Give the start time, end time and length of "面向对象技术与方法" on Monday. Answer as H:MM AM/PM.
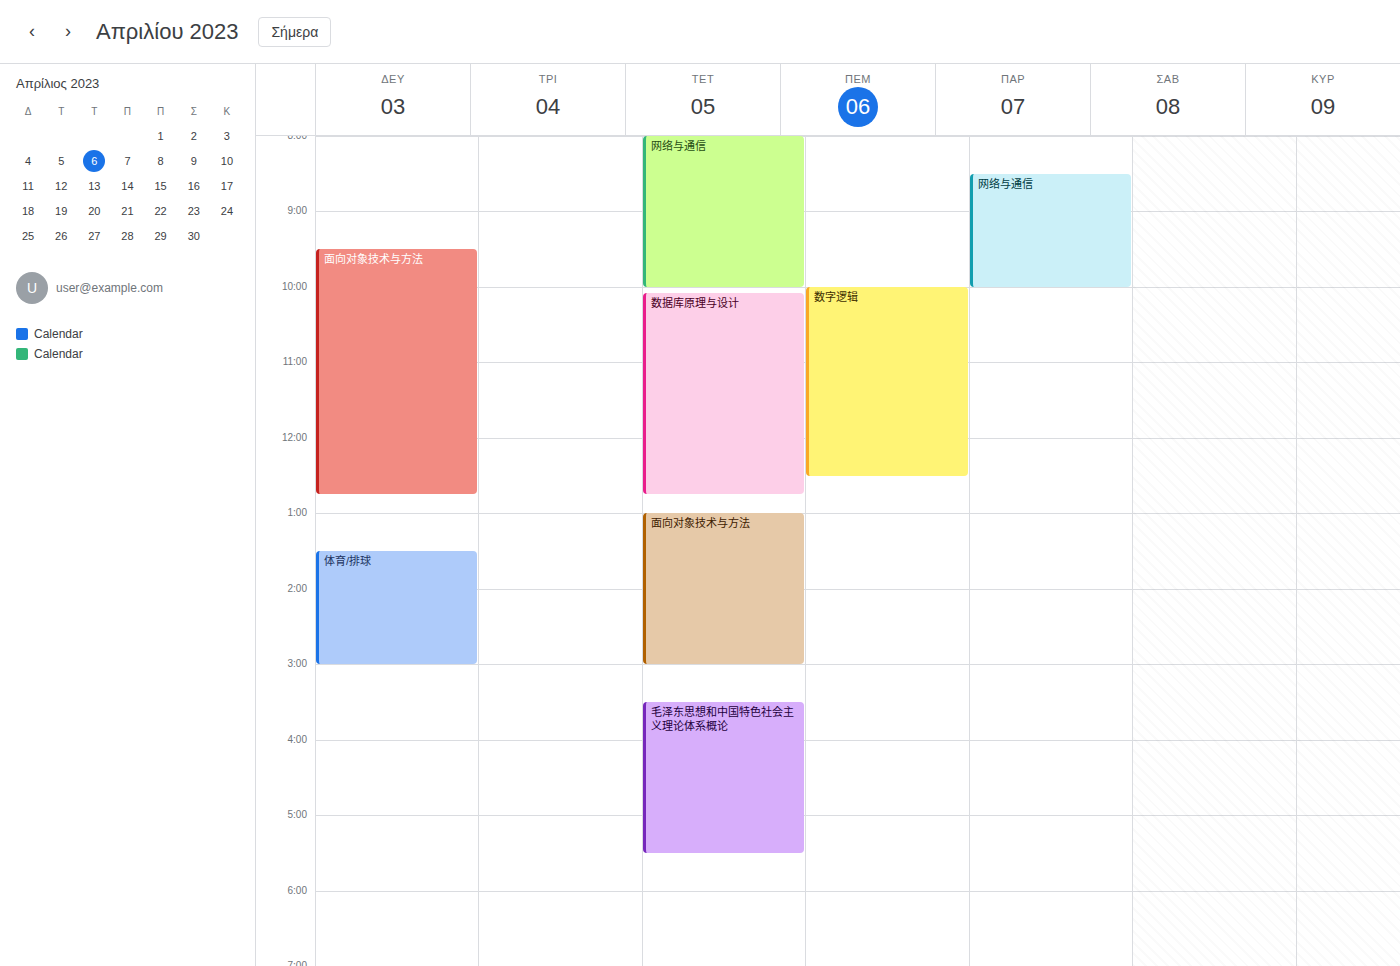
9:30 AM to 12:45 PM, 3 hours 15 minutes